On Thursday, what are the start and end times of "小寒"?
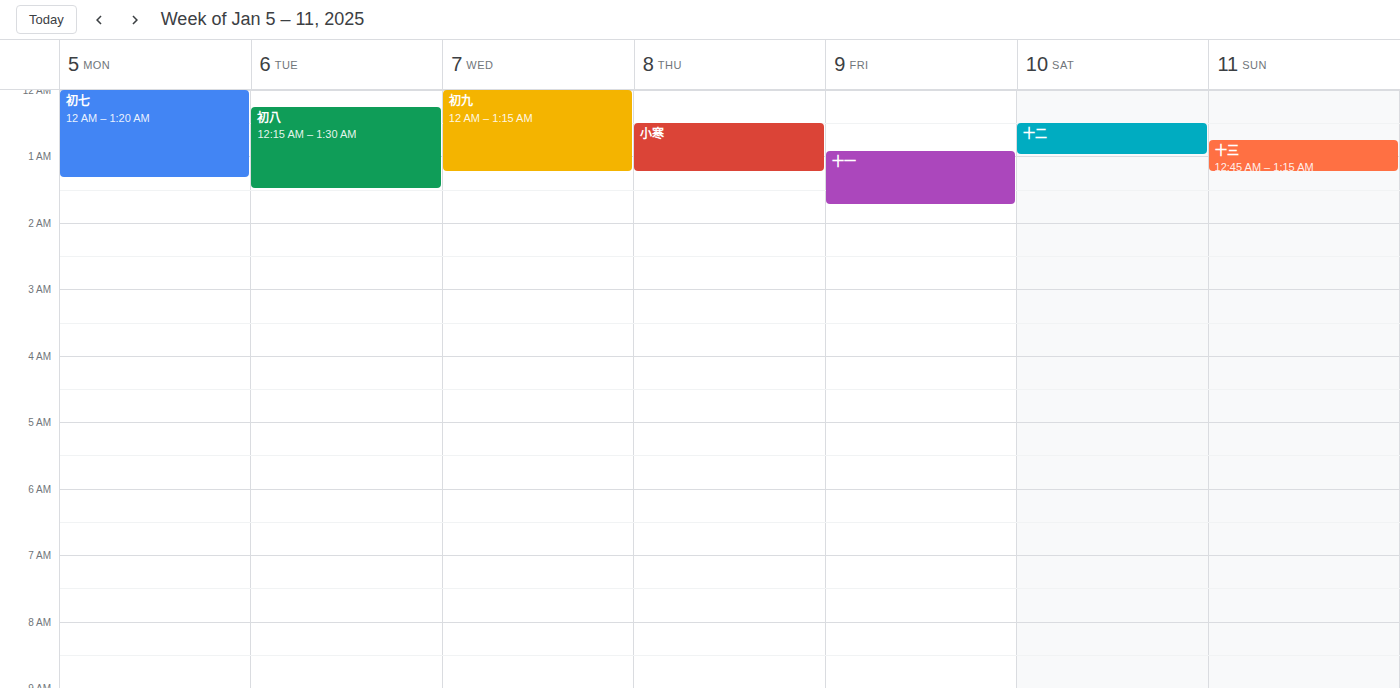
12:30 AM to 1:15 AM